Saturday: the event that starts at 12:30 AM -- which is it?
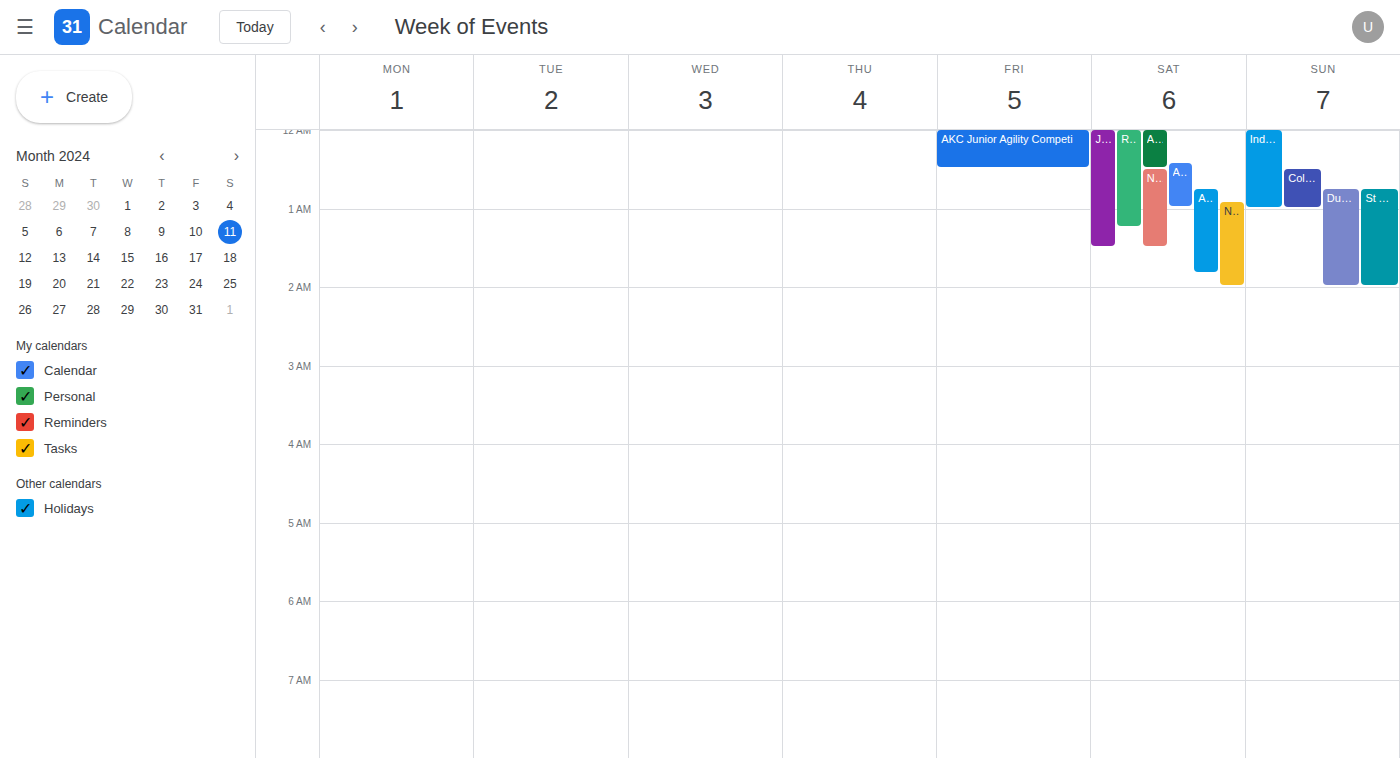
"Nashville Reptile Expo"